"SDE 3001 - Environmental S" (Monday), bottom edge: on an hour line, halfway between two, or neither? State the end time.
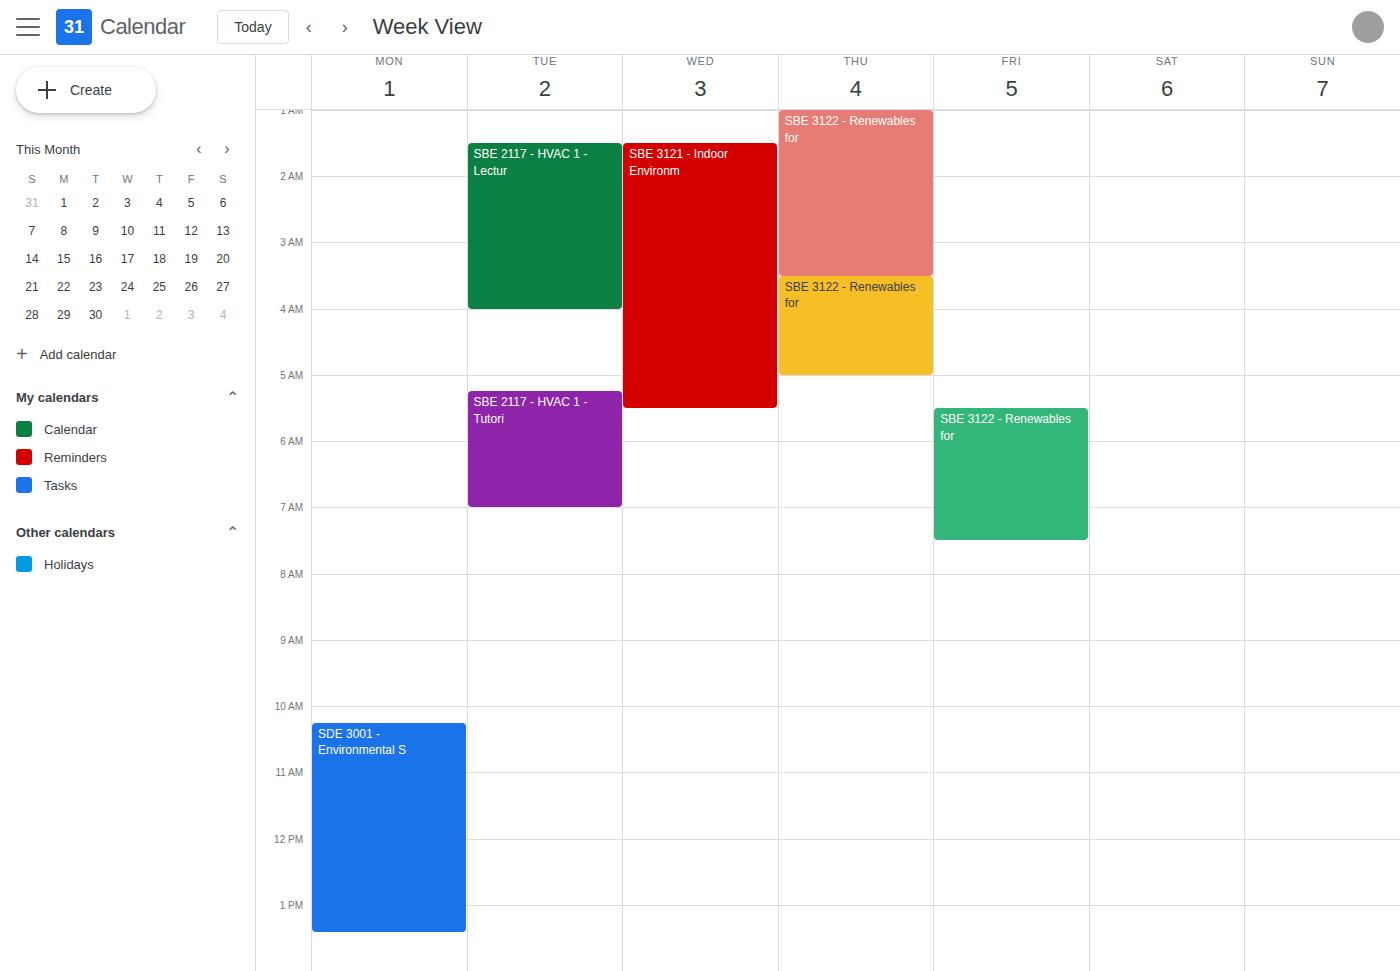
1:25 PM -- neither: 25 minutes below the 1 PM line and 35 minutes above the 2 PM line.